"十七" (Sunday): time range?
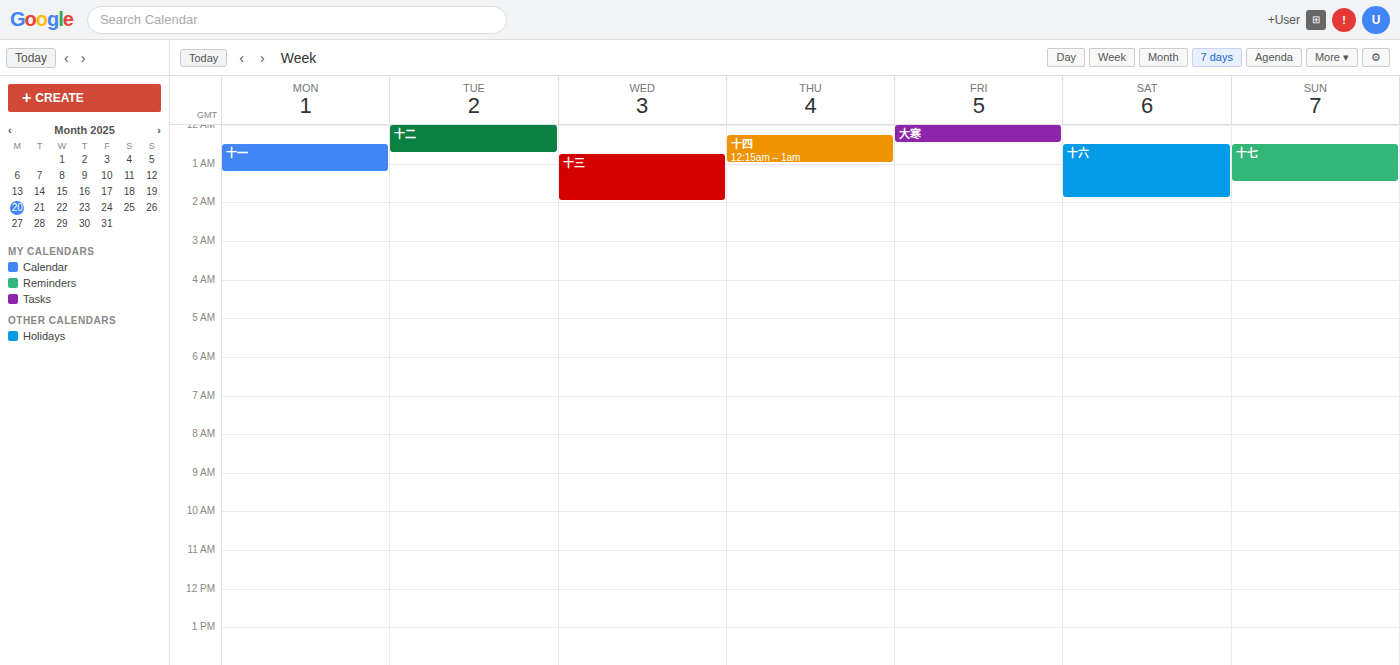
12:30 AM to 1:30 AM